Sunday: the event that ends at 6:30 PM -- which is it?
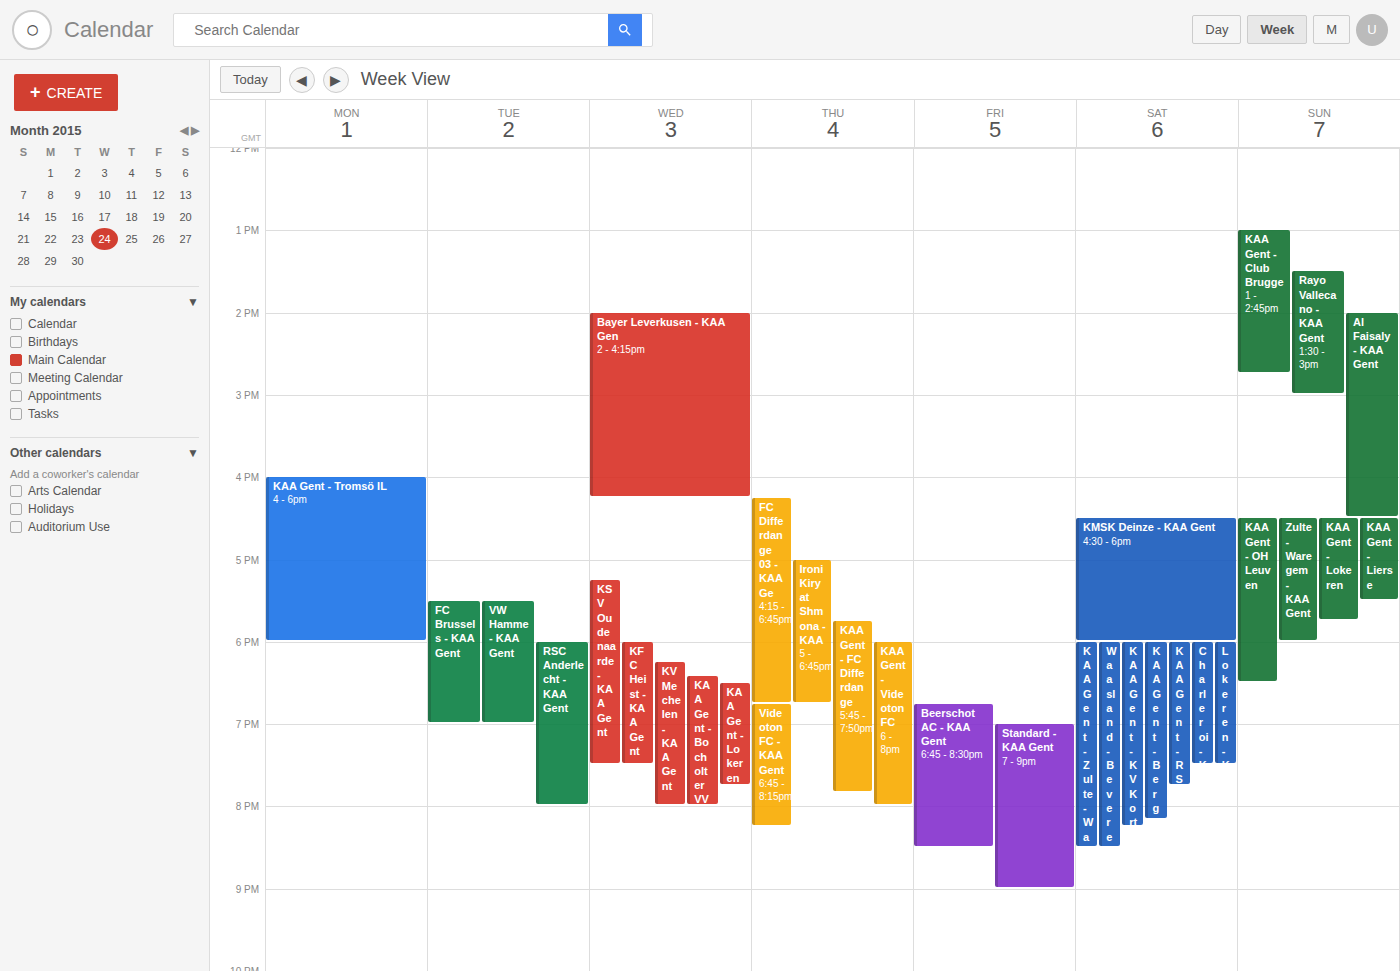
"KAA Gent - OH Leuven"